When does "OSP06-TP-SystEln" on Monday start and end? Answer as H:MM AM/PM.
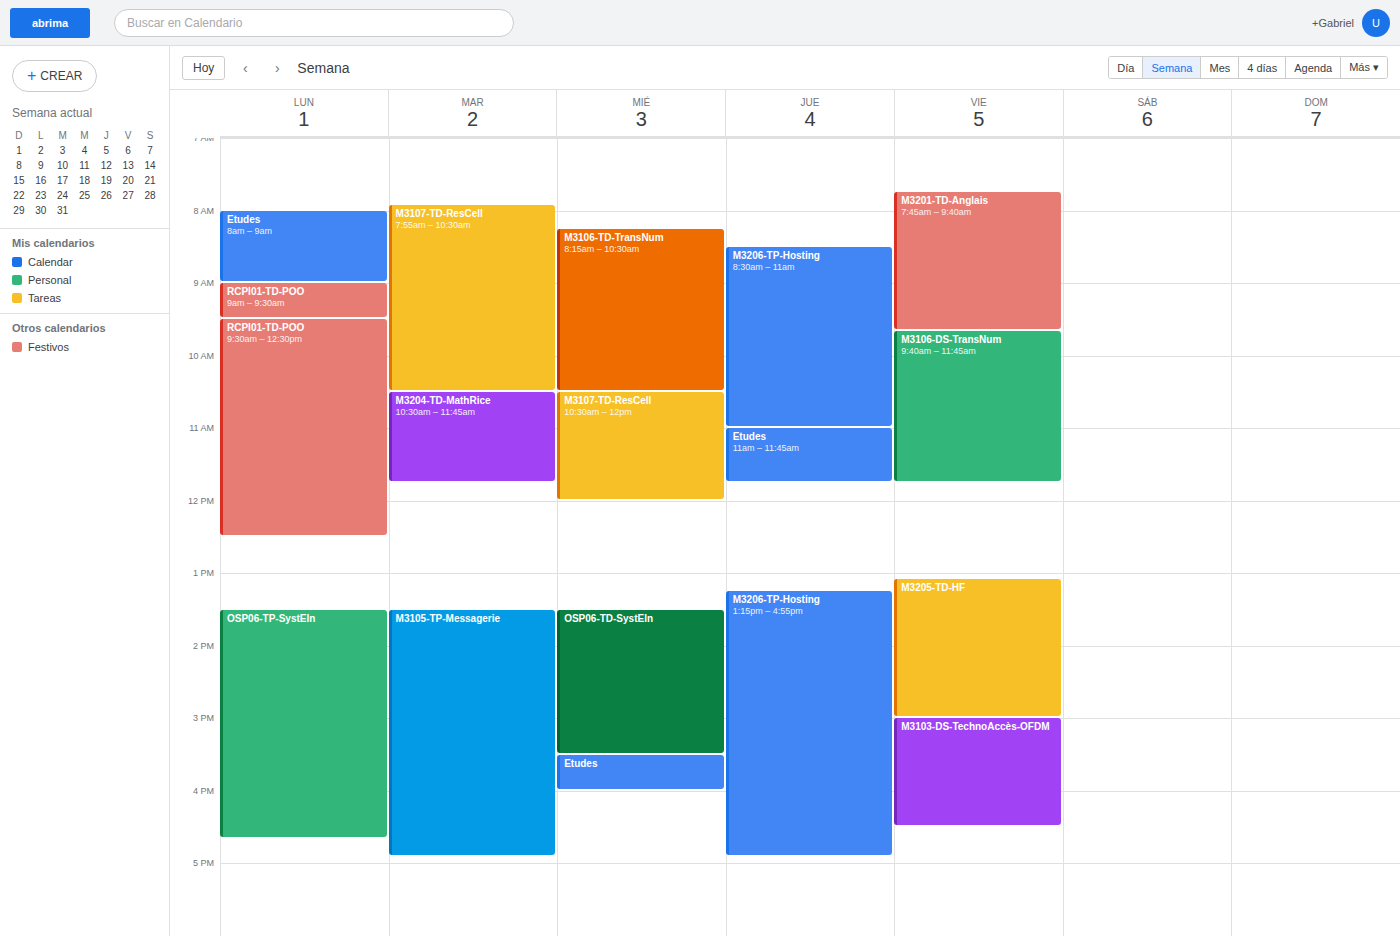
1:30 PM to 4:40 PM